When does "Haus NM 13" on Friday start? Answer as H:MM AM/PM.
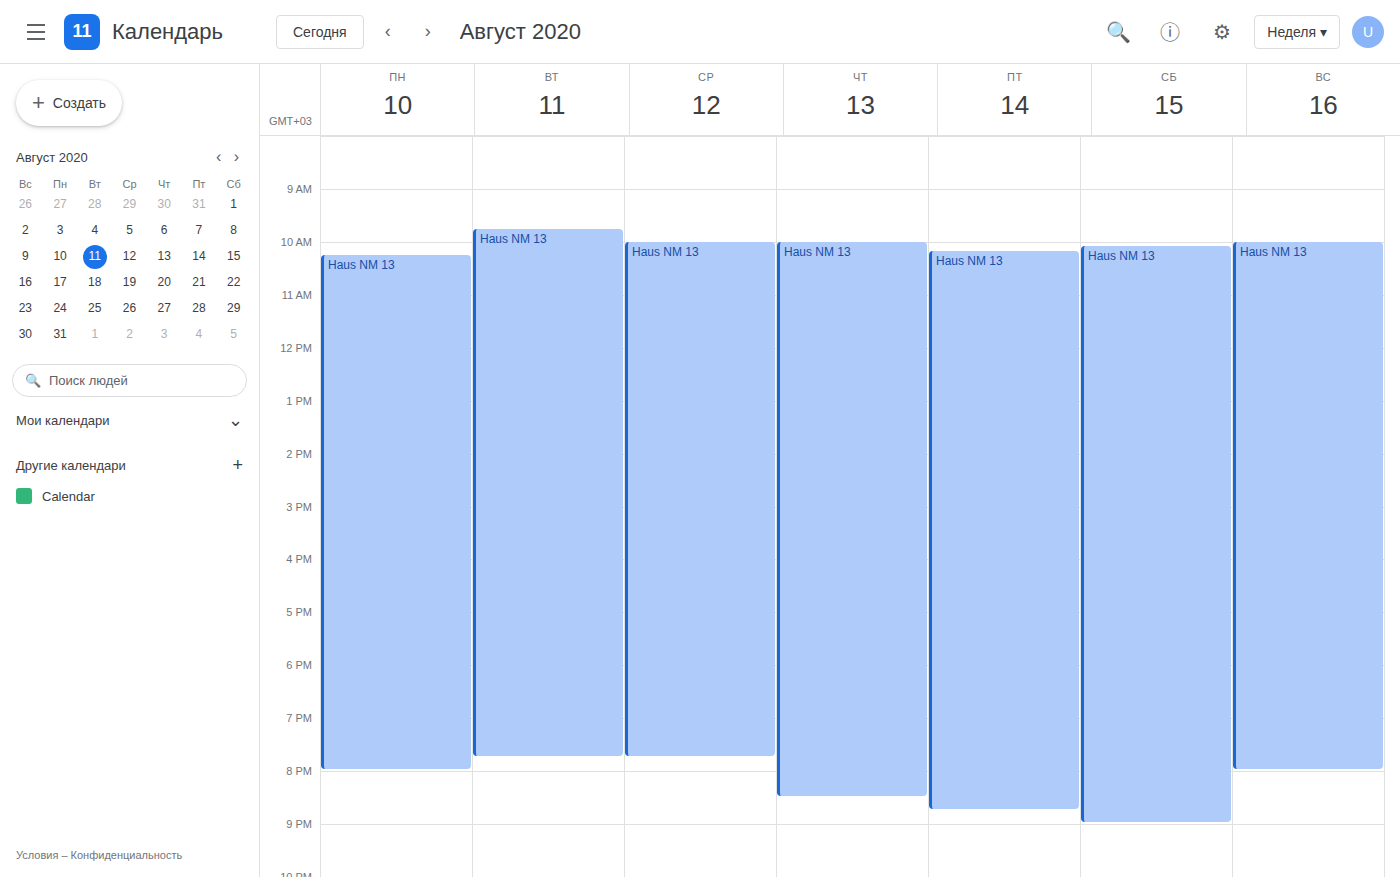
10:10 AM